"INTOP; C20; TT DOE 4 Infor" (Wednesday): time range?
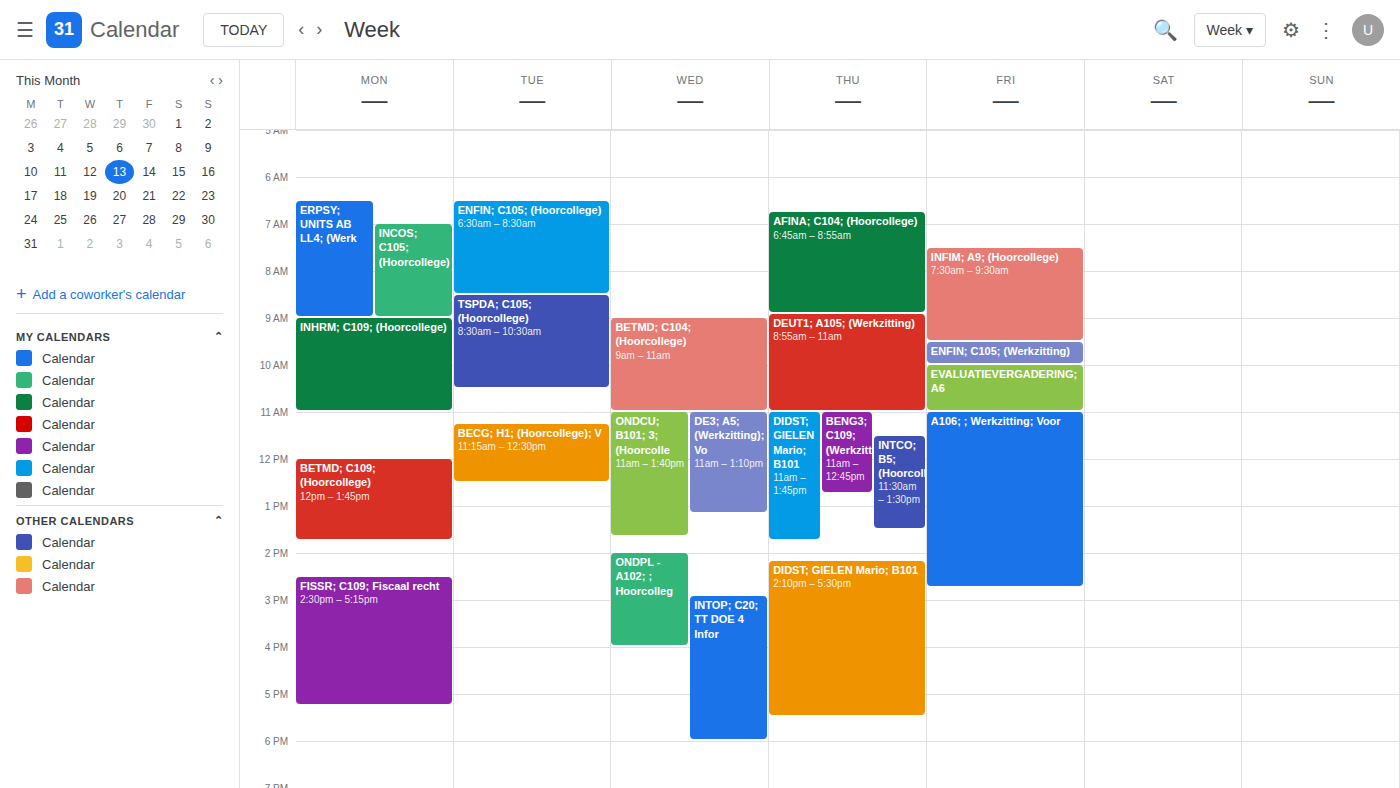
2:55 PM to 6:00 PM